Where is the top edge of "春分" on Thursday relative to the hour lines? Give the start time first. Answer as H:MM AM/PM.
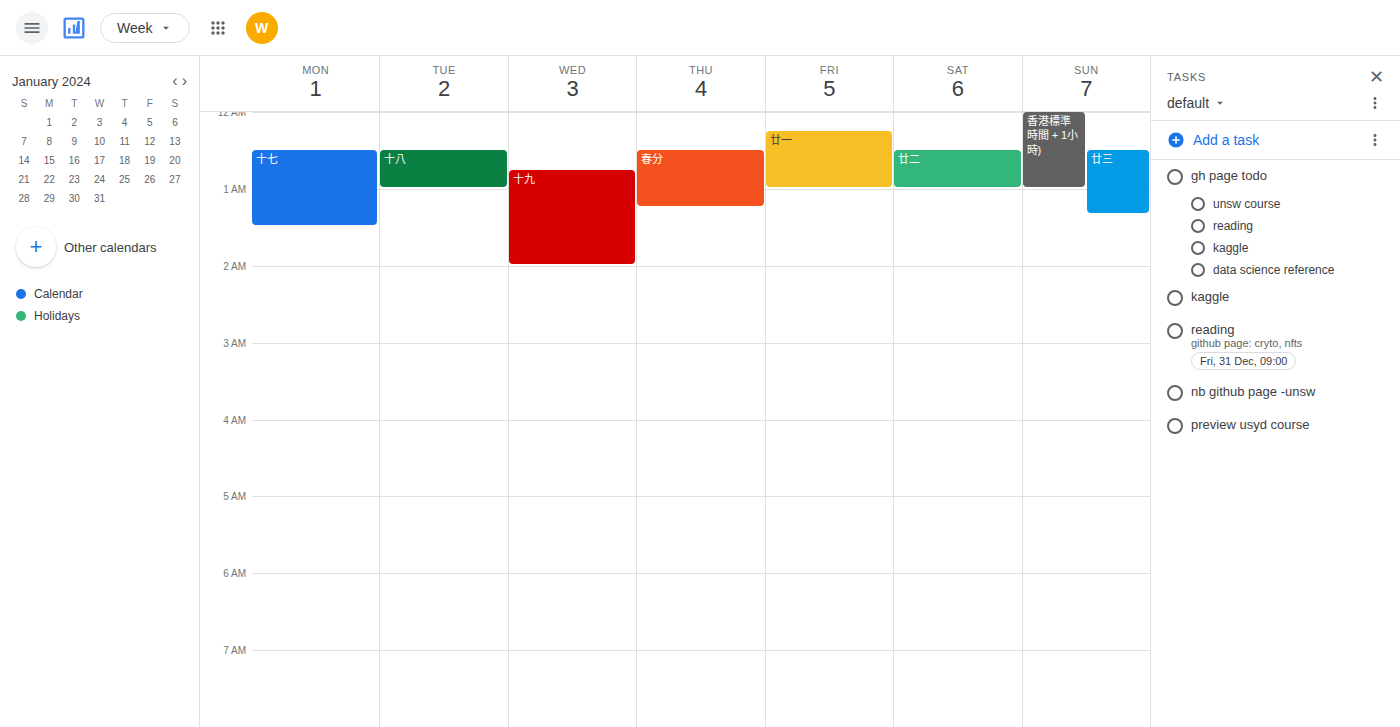
12:30 AM -- halfway between the 12 AM and 1 AM lines.